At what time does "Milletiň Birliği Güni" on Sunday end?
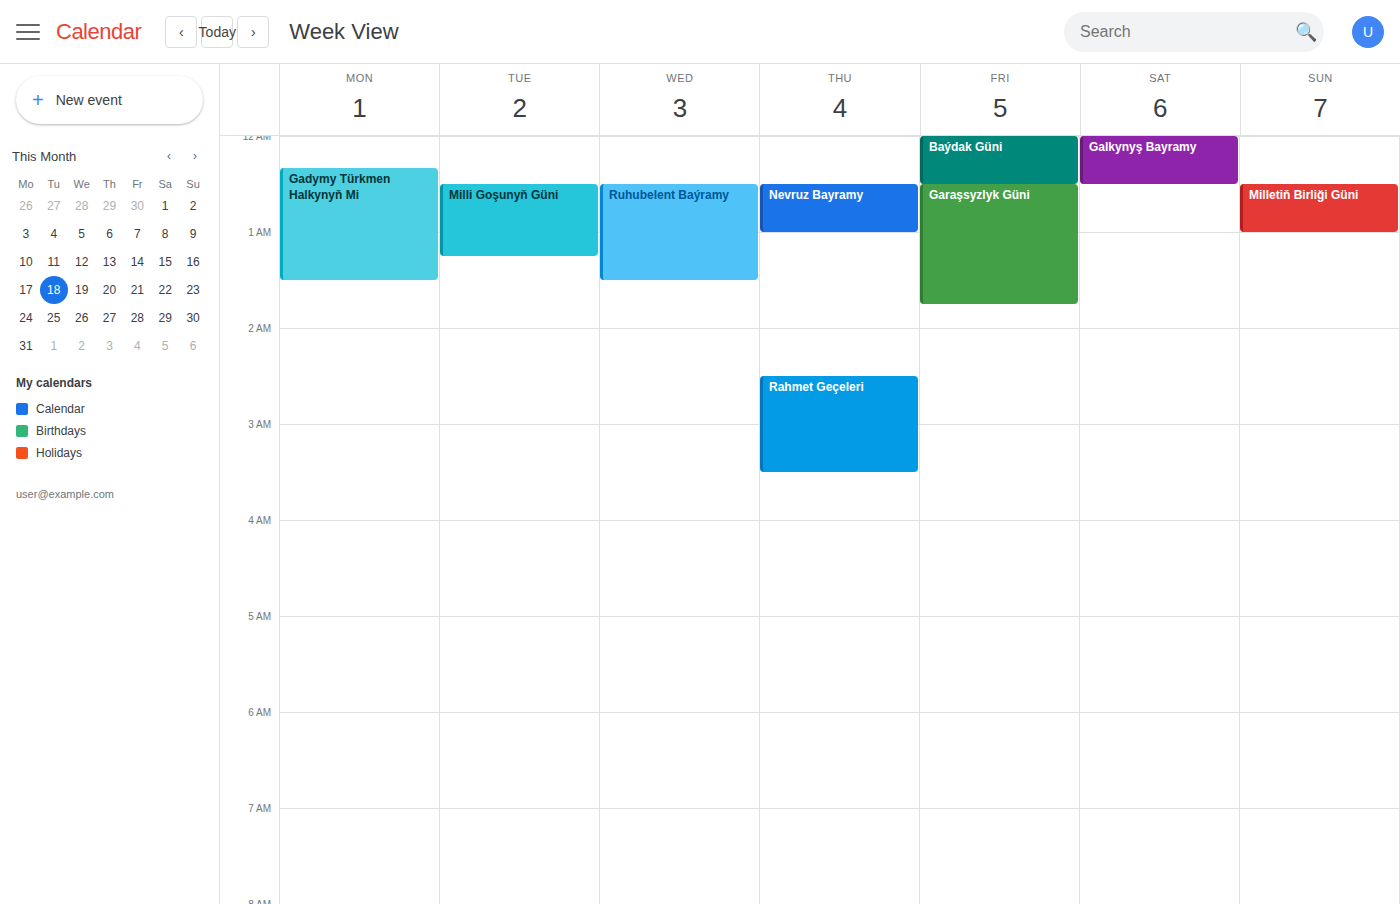
1:00 AM